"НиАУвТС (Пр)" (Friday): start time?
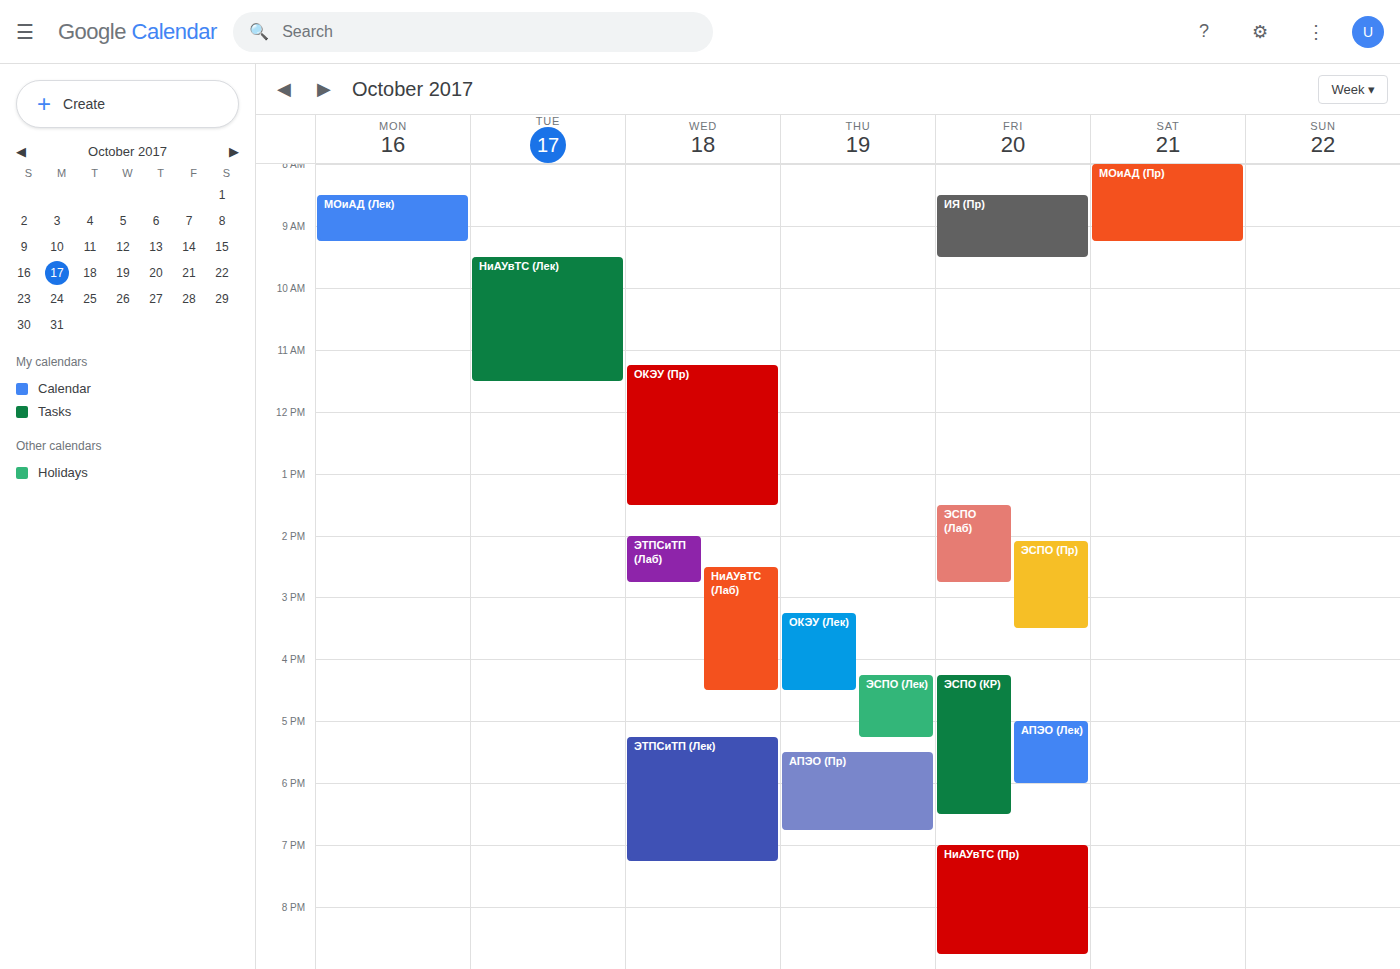
7:00 PM